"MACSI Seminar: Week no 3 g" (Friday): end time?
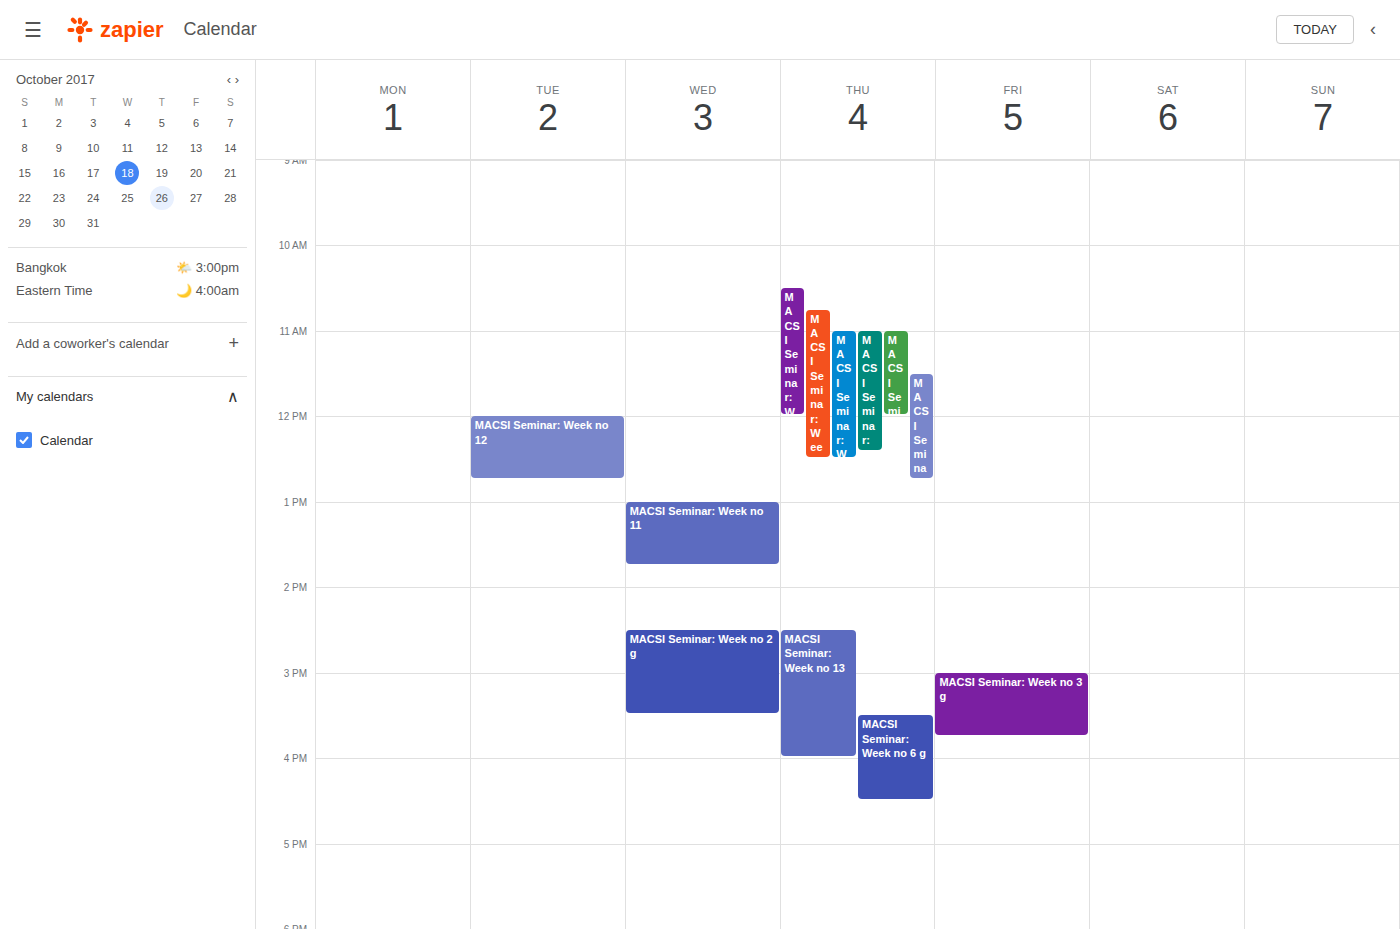
3:45 PM